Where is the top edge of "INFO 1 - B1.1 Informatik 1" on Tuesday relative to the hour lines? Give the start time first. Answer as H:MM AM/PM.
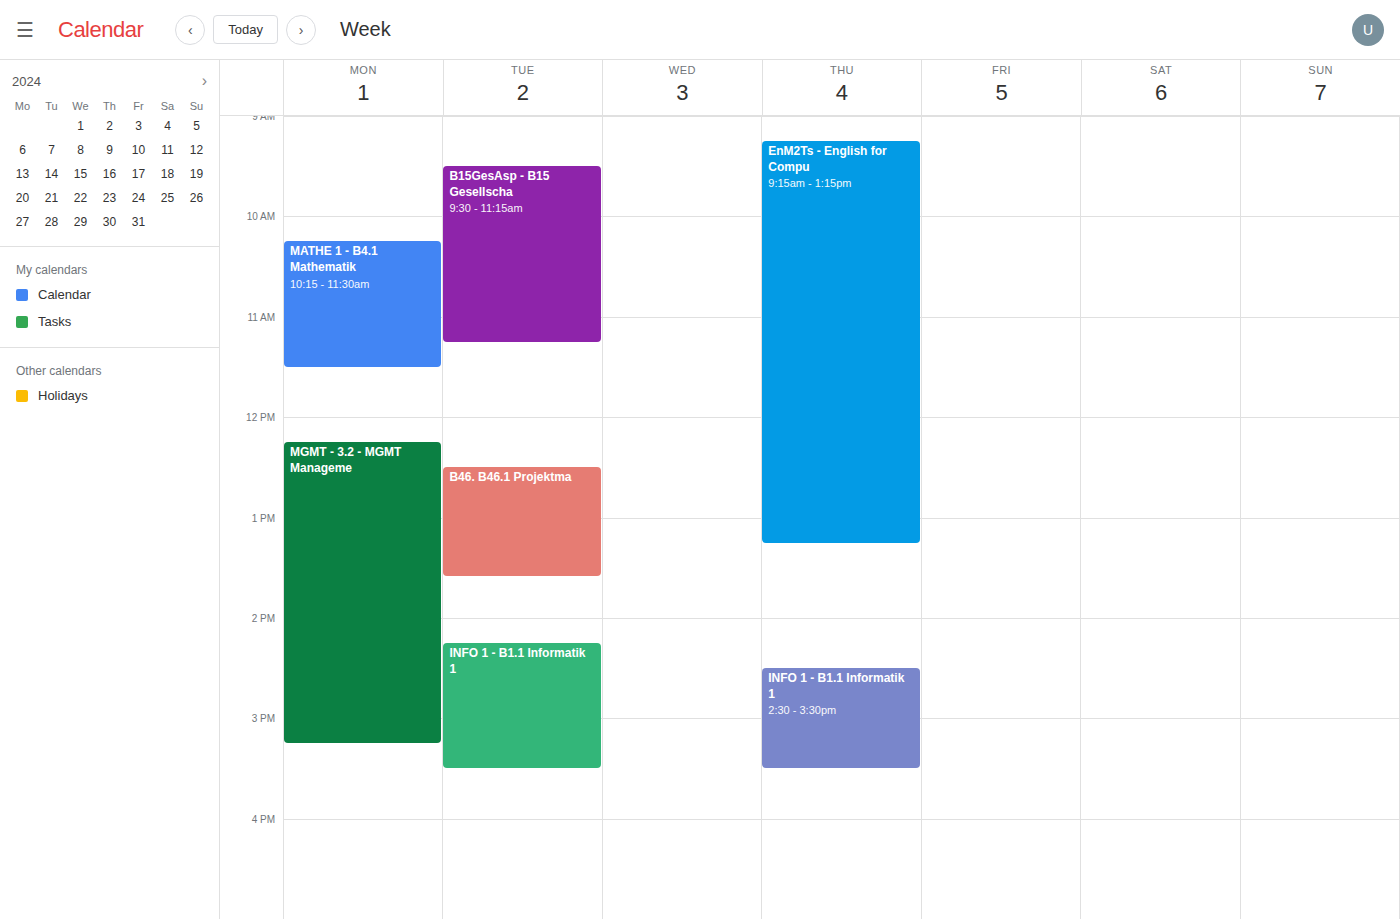
2:15 PM -- neither: a quarter of the way from the 2 PM line to the 3 PM line.